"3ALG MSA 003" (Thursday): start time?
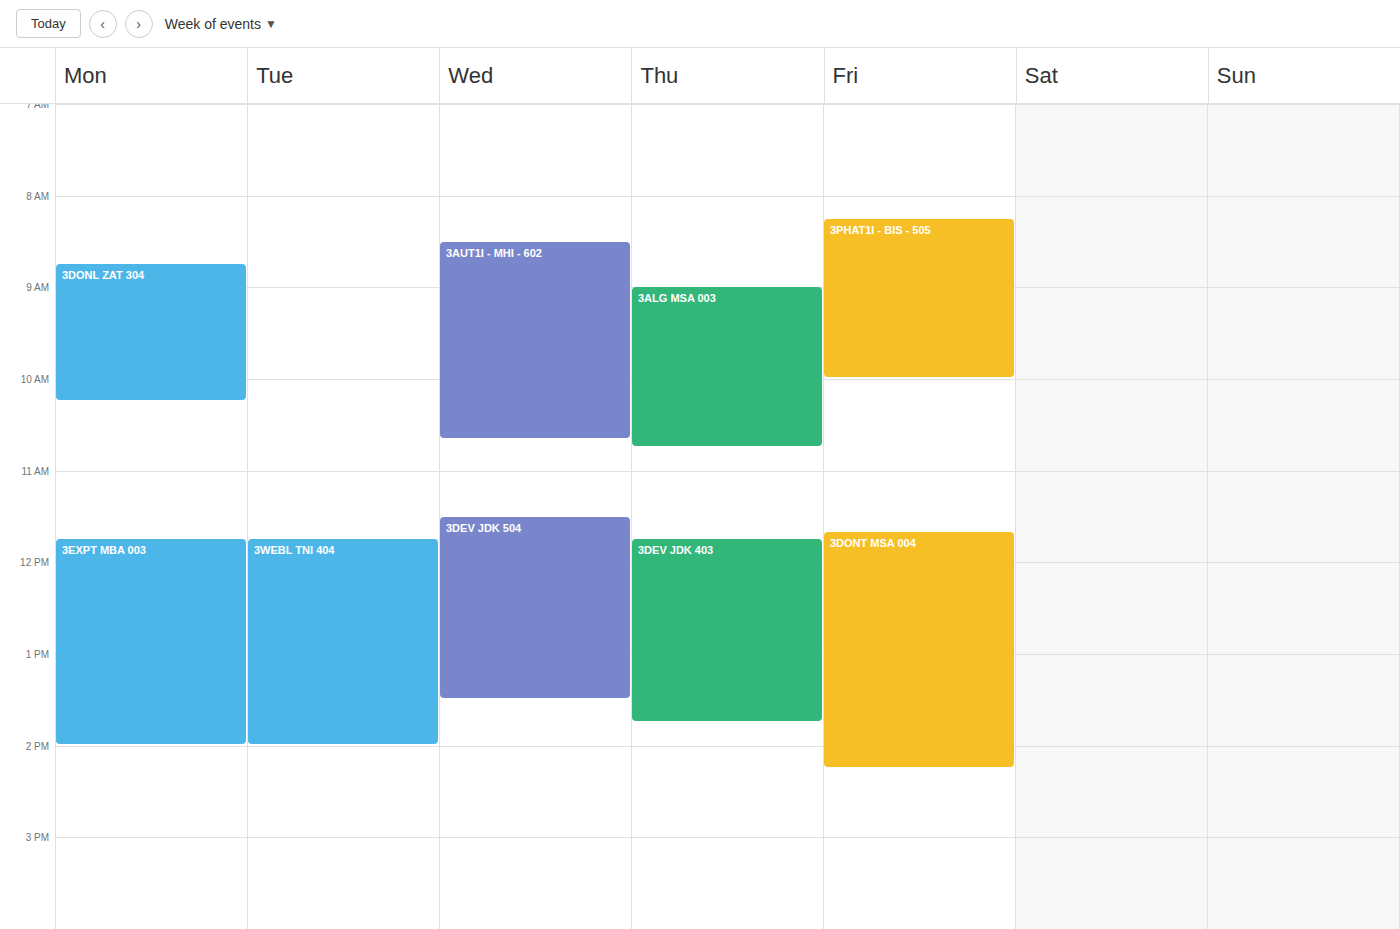
09:00